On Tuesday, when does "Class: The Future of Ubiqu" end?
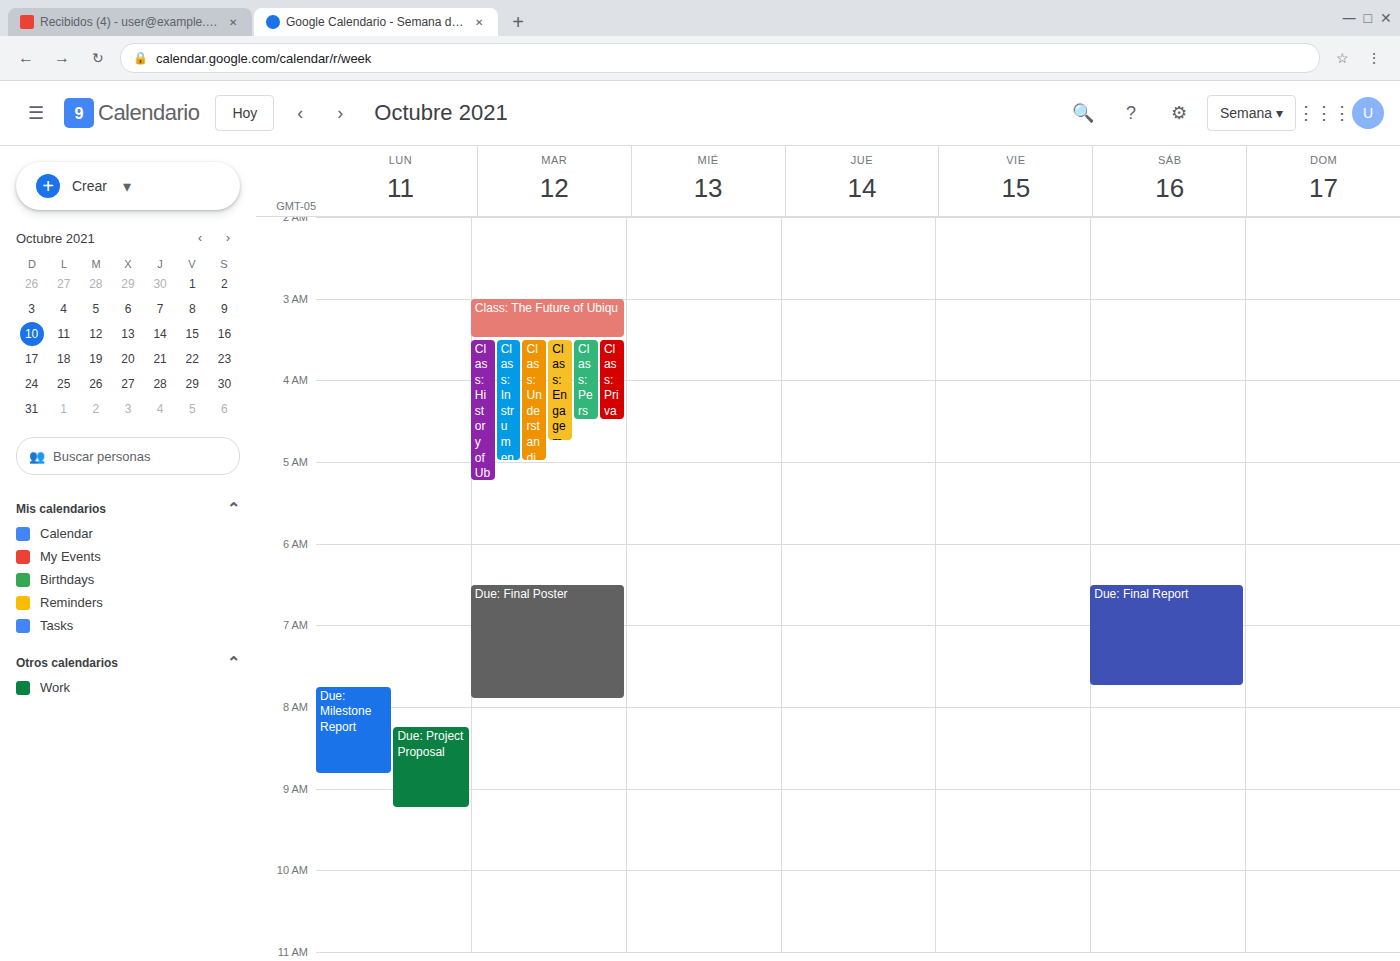
3:30 AM